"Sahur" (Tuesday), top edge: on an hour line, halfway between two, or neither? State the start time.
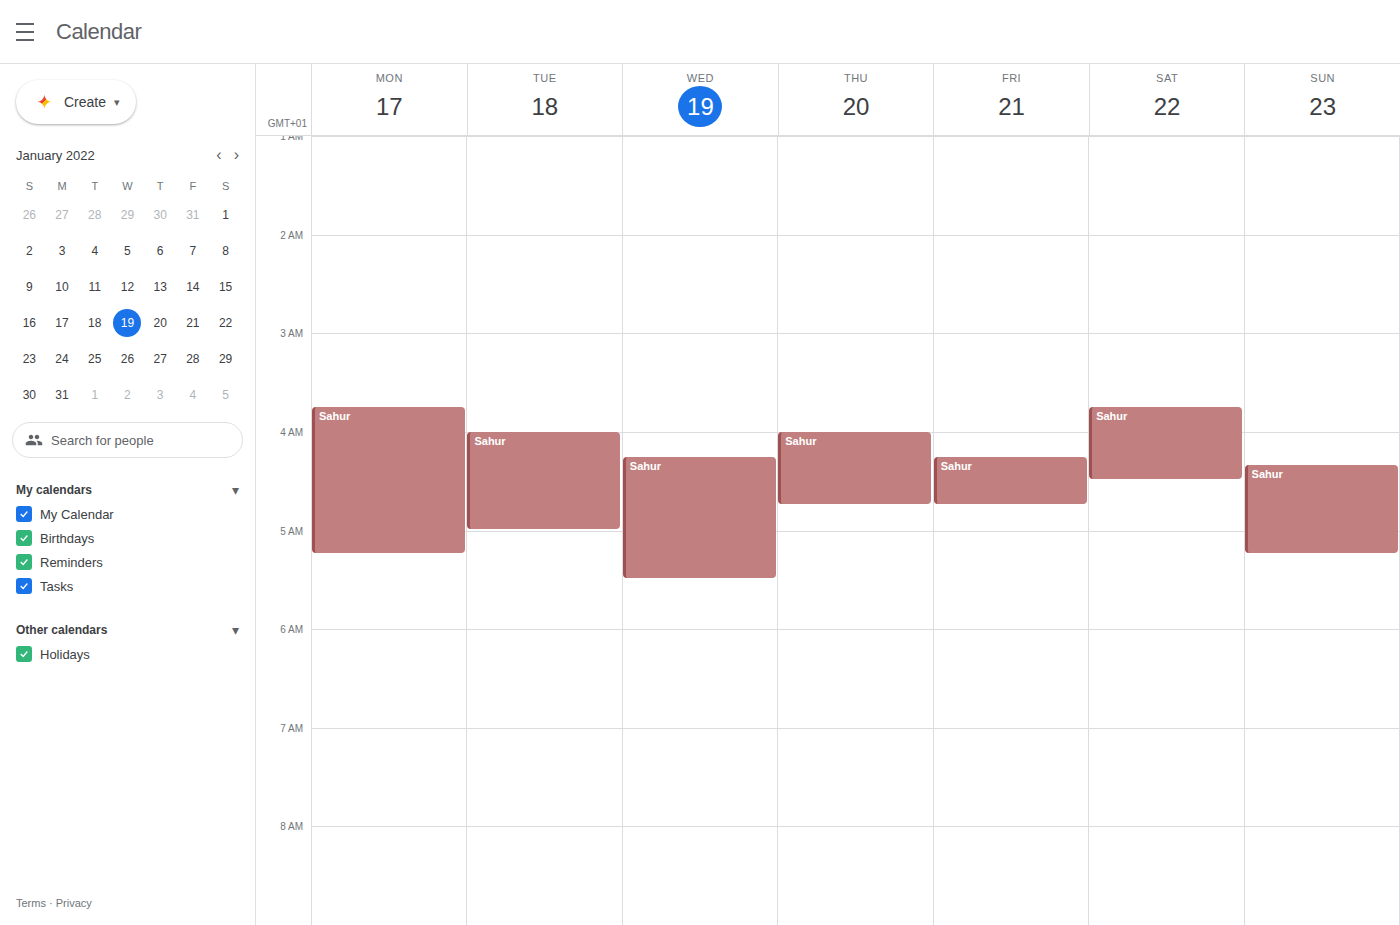
4:00 AM -- exactly on the 4 AM line.